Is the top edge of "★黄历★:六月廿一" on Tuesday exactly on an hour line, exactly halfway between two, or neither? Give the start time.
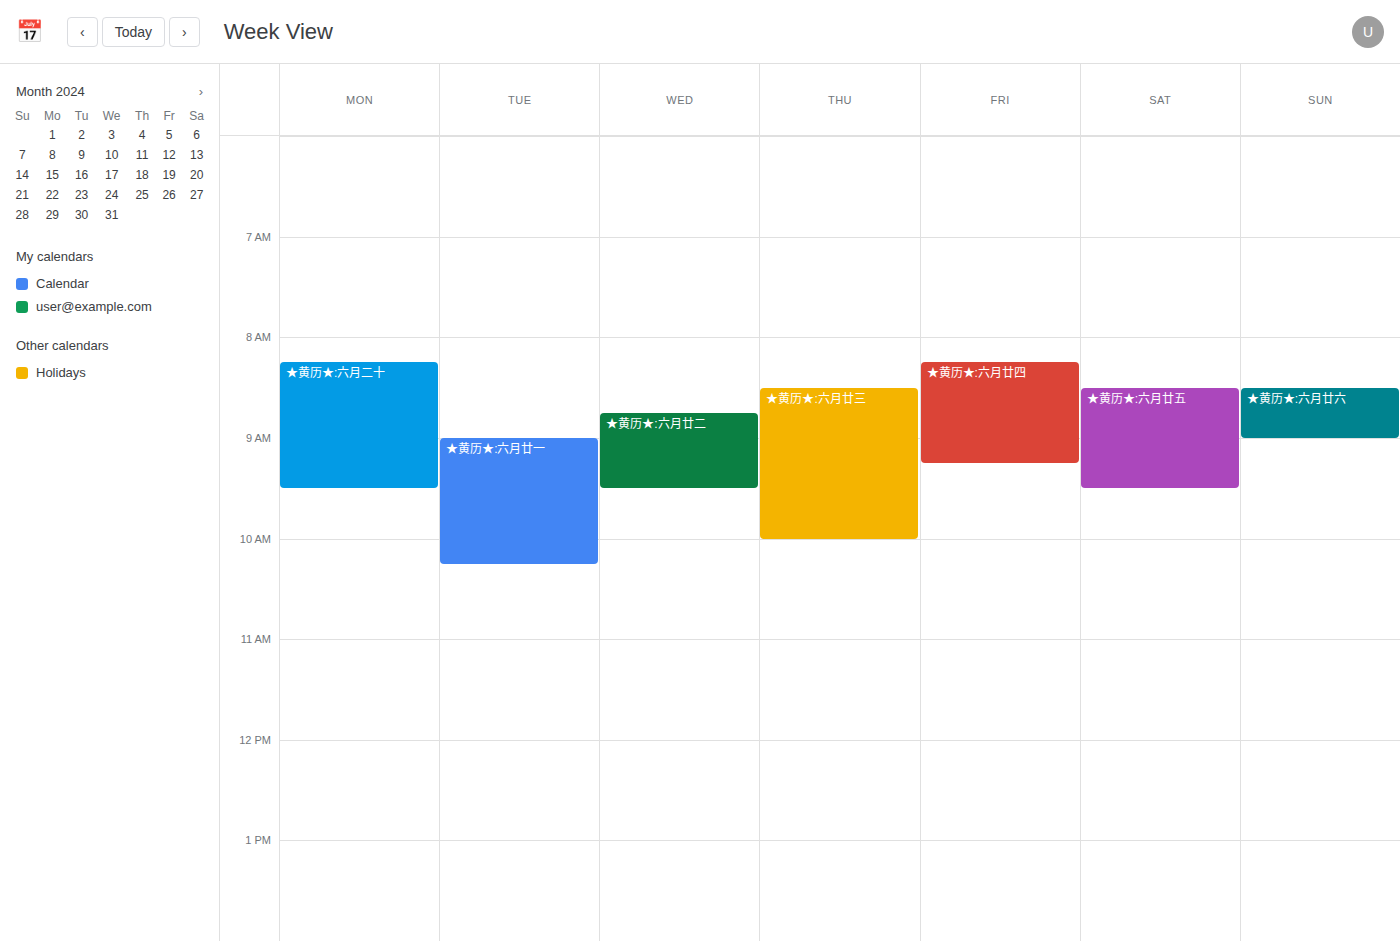
9:00 AM -- exactly on the 9 AM line.